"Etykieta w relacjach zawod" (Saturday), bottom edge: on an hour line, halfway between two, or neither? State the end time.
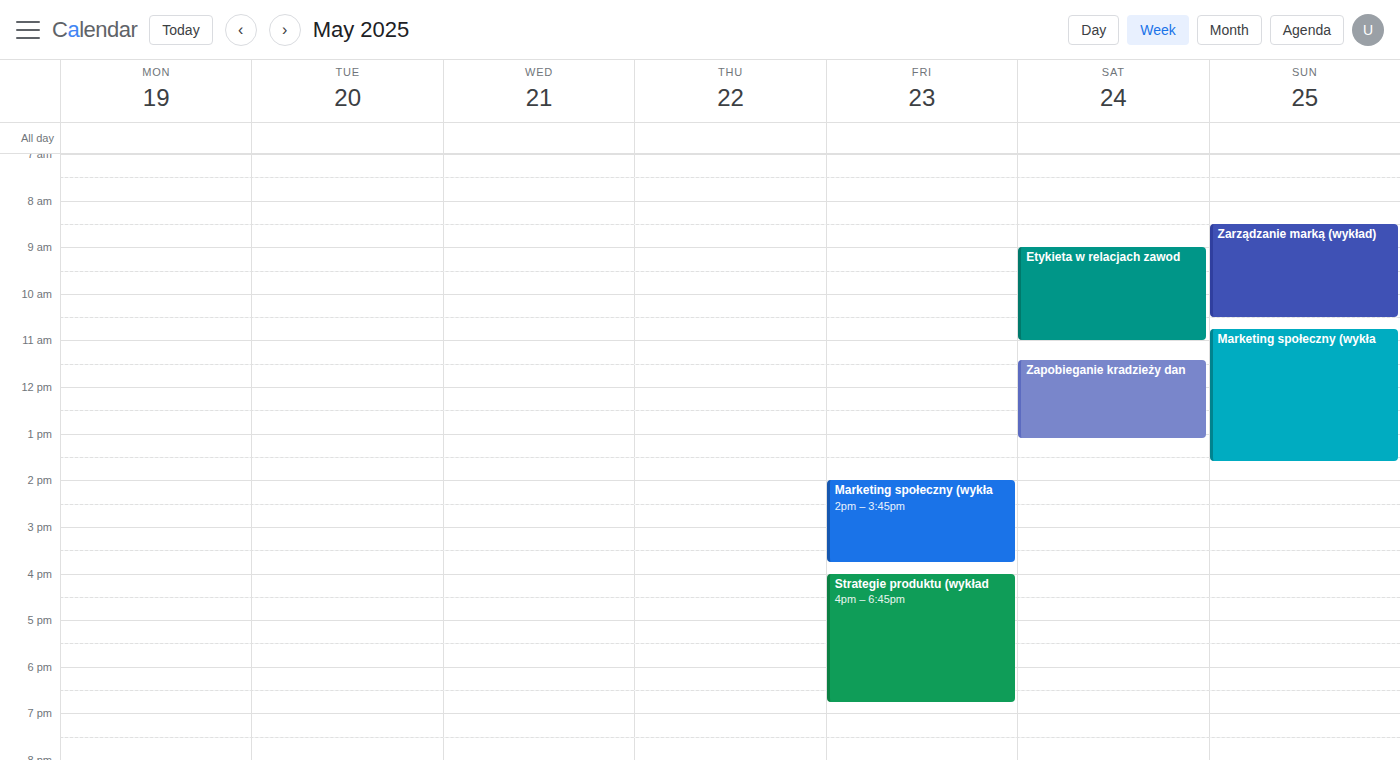
11:00 AM -- exactly on the 11 AM line.